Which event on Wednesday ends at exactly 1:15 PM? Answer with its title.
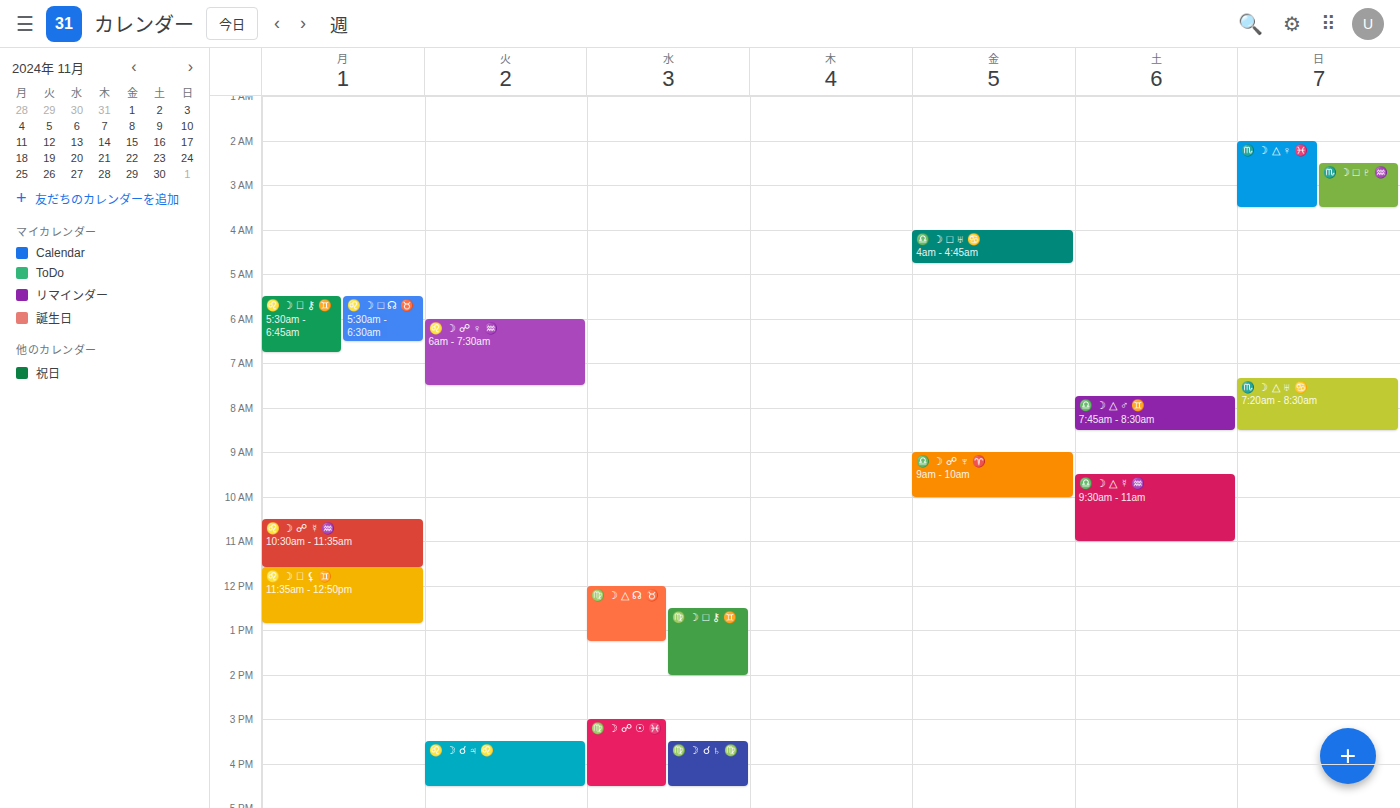
"♍️ ☽ △ ☊ ♉️"